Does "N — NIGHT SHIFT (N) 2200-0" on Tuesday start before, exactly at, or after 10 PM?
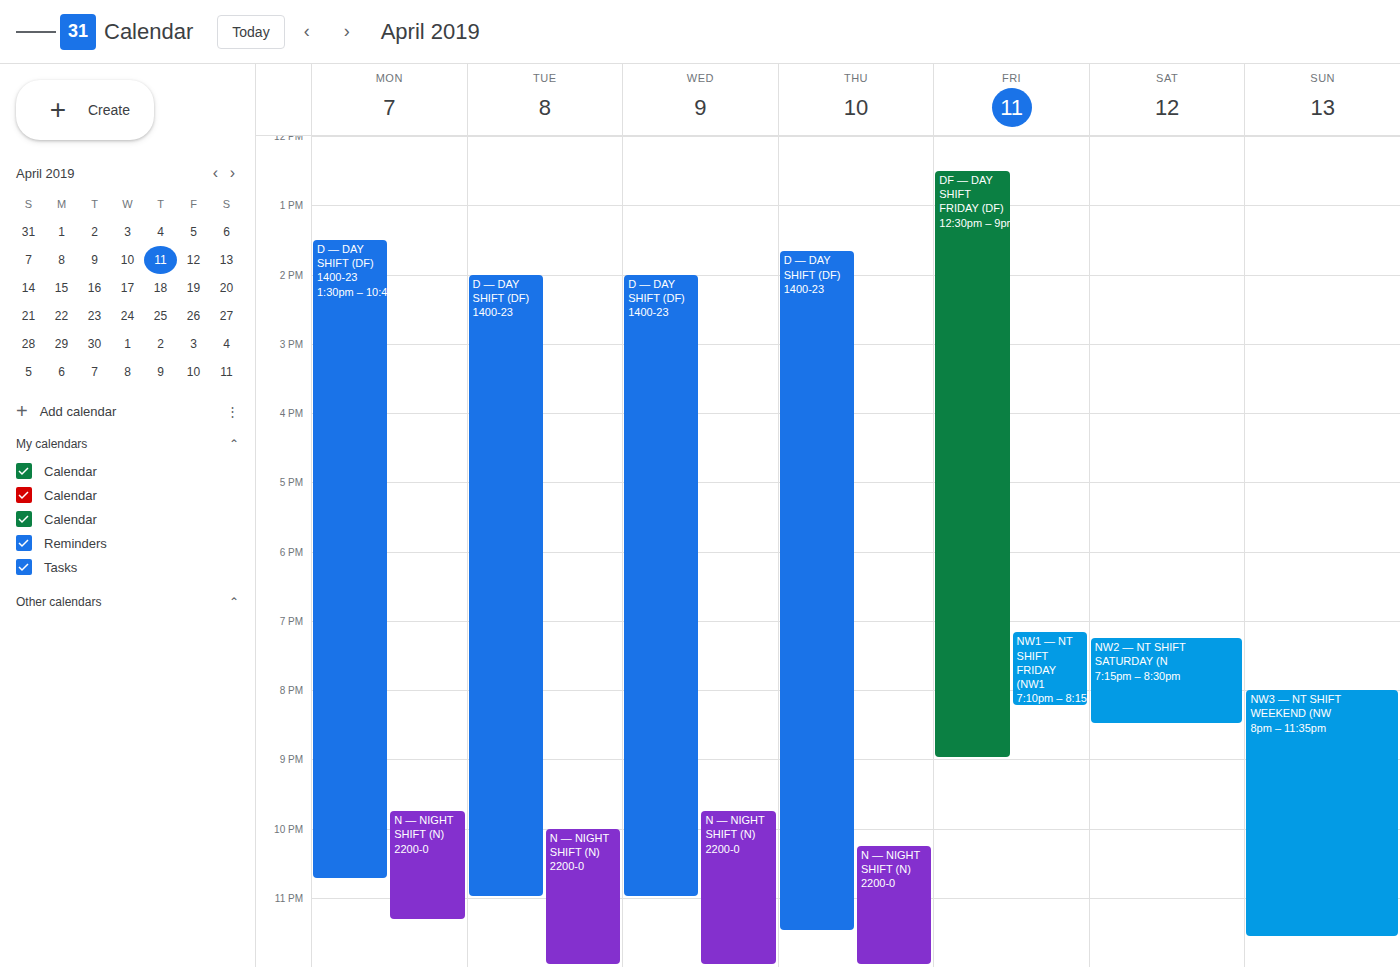
10:00 PM -- exactly at 10 PM, on the 10 PM line.